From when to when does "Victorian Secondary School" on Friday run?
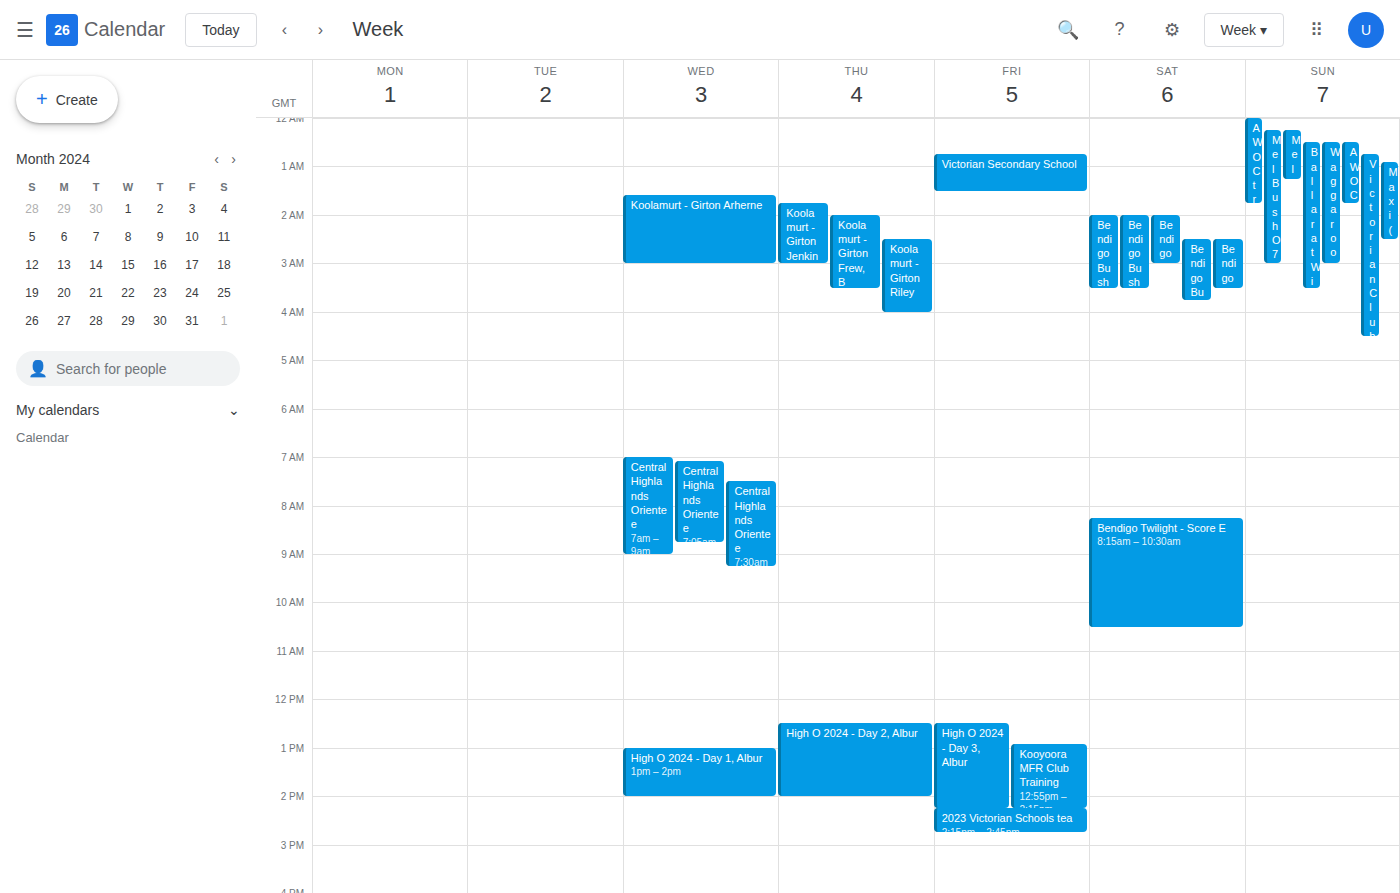
12:45 AM to 1:30 AM